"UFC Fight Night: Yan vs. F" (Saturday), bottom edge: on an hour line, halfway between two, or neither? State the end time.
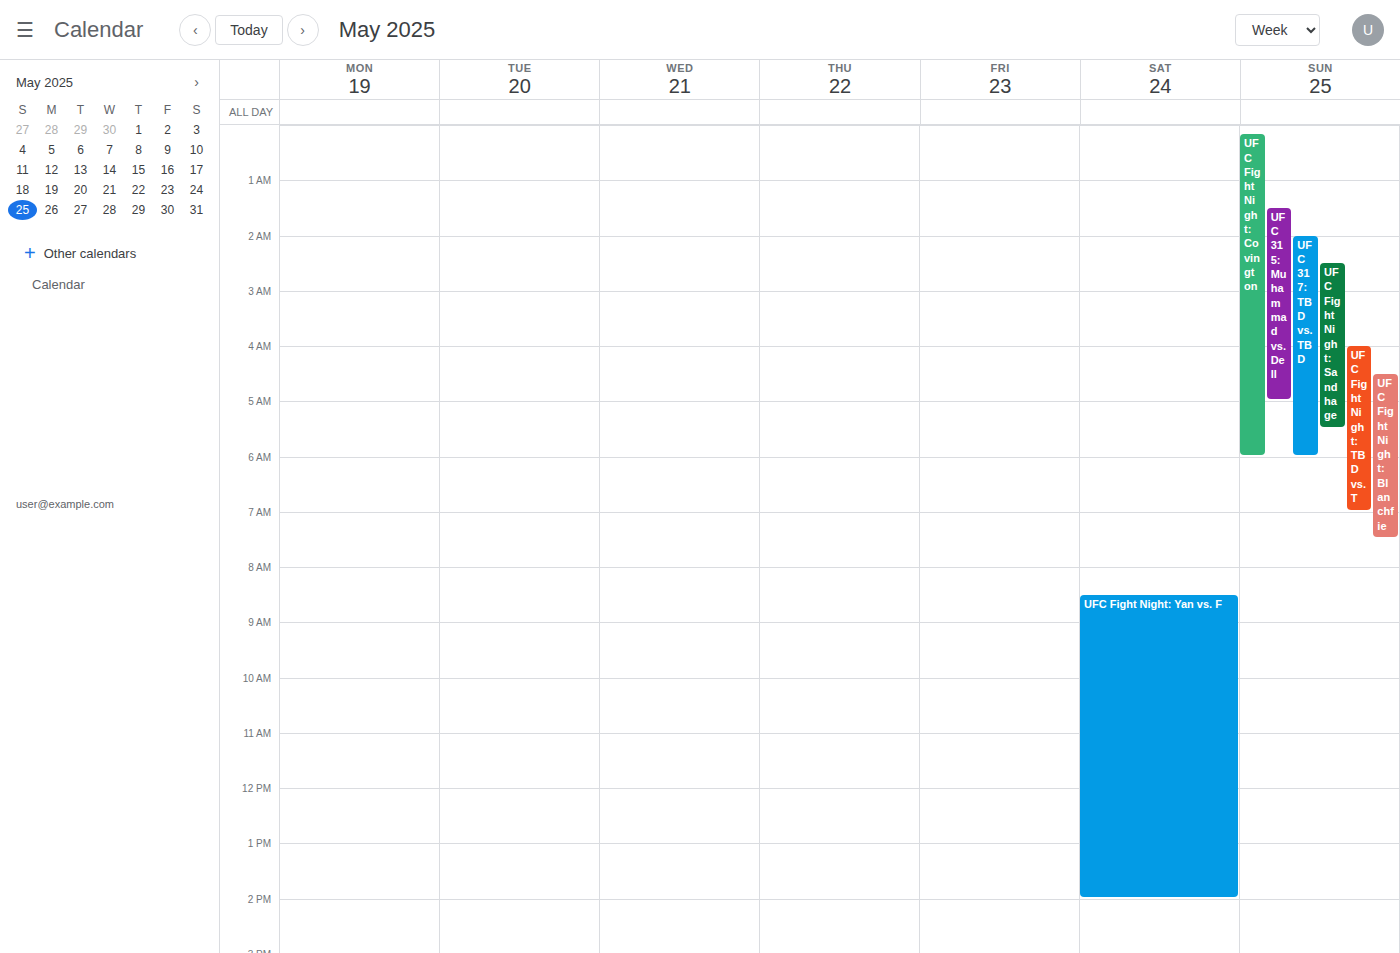
2:00 PM -- exactly on the 2 PM line.